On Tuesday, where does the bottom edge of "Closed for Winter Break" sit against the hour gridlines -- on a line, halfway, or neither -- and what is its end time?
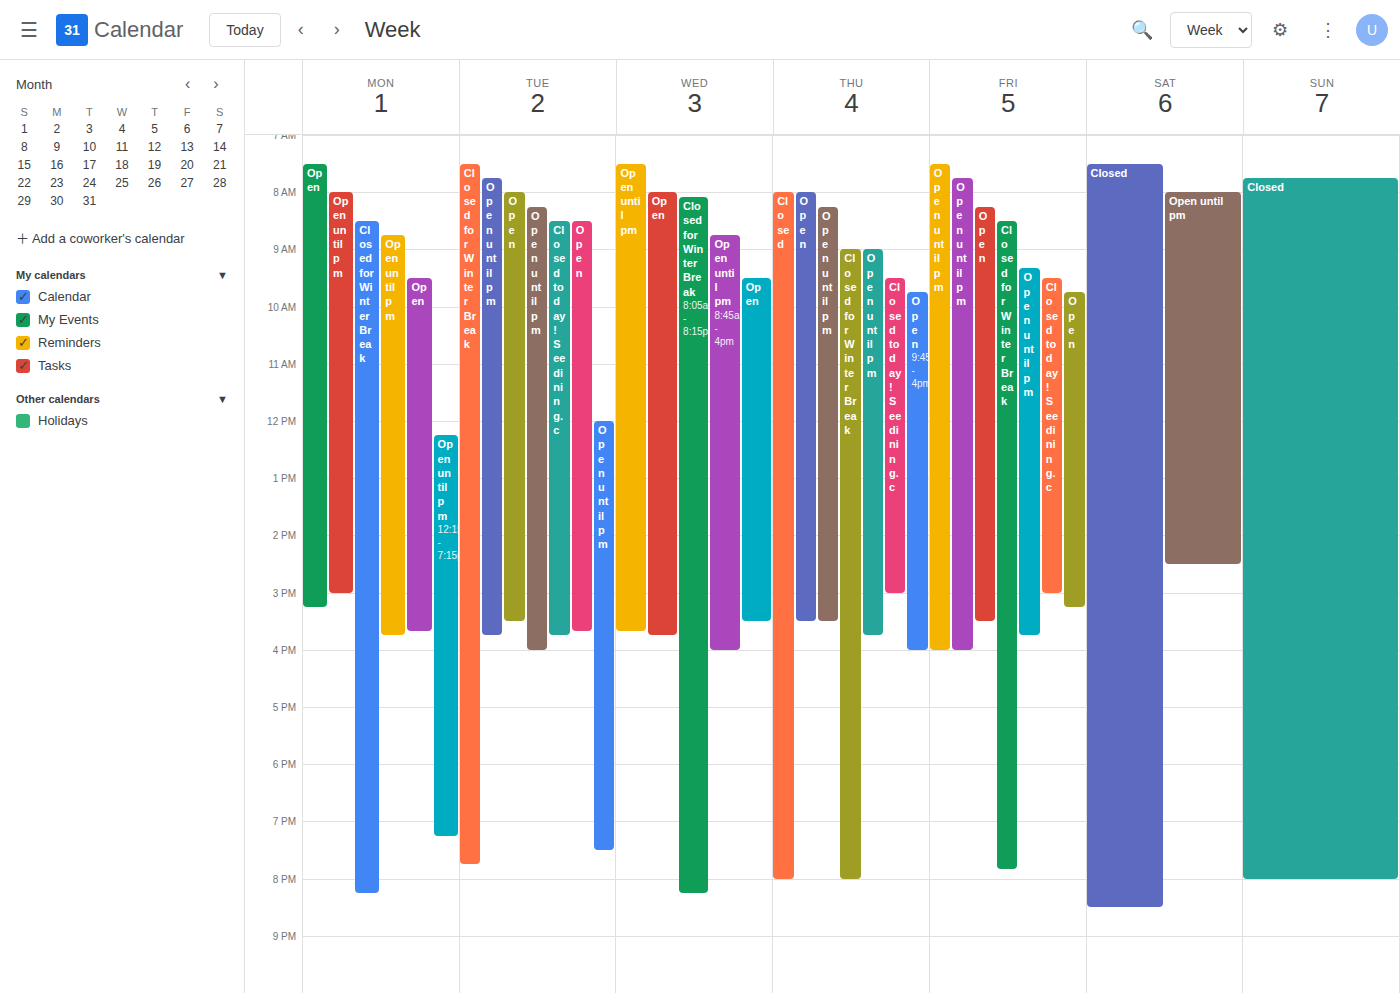
7:45 PM -- neither: three quarters of the way from the 7 PM line to the 8 PM line.